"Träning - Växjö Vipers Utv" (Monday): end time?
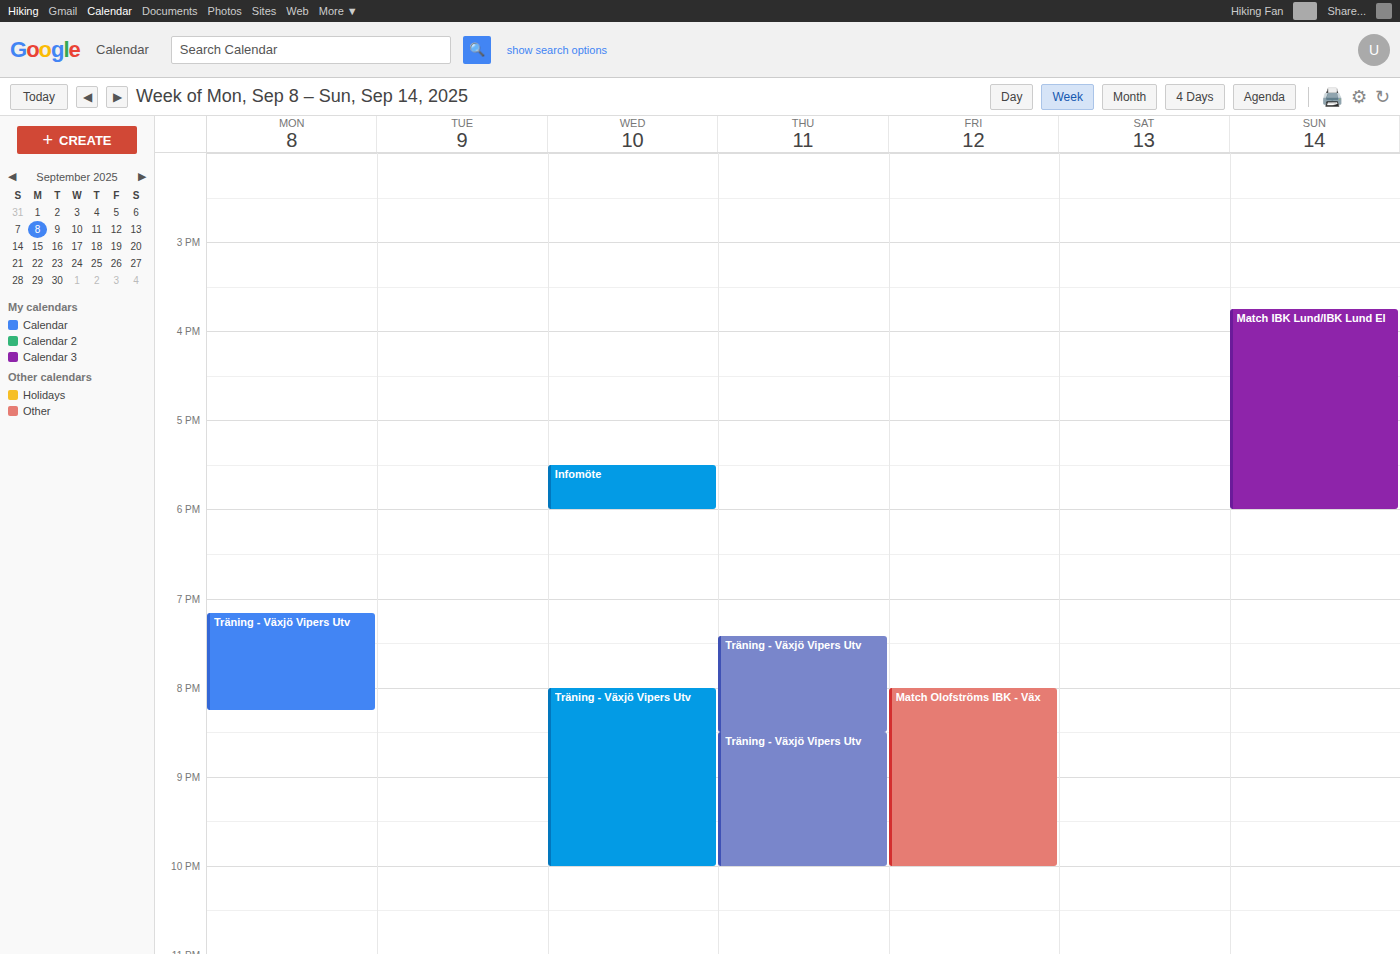
8:15 PM